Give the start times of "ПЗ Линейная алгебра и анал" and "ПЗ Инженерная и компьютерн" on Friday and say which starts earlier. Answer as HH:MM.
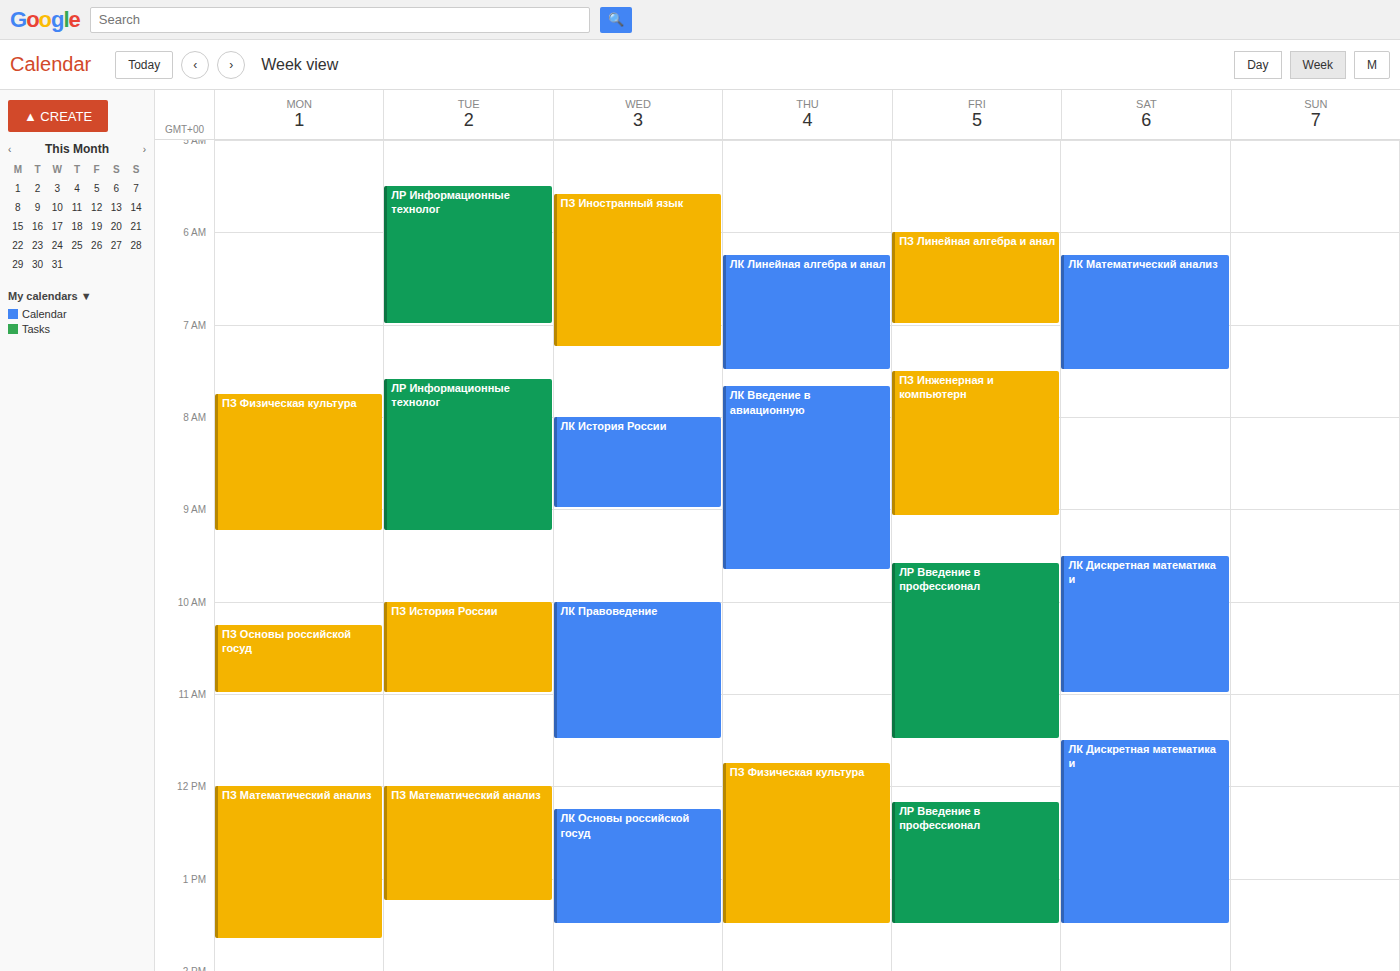
"ПЗ Линейная алгебра и анал" 06:00; "ПЗ Инженерная и компьютерн" 07:30.